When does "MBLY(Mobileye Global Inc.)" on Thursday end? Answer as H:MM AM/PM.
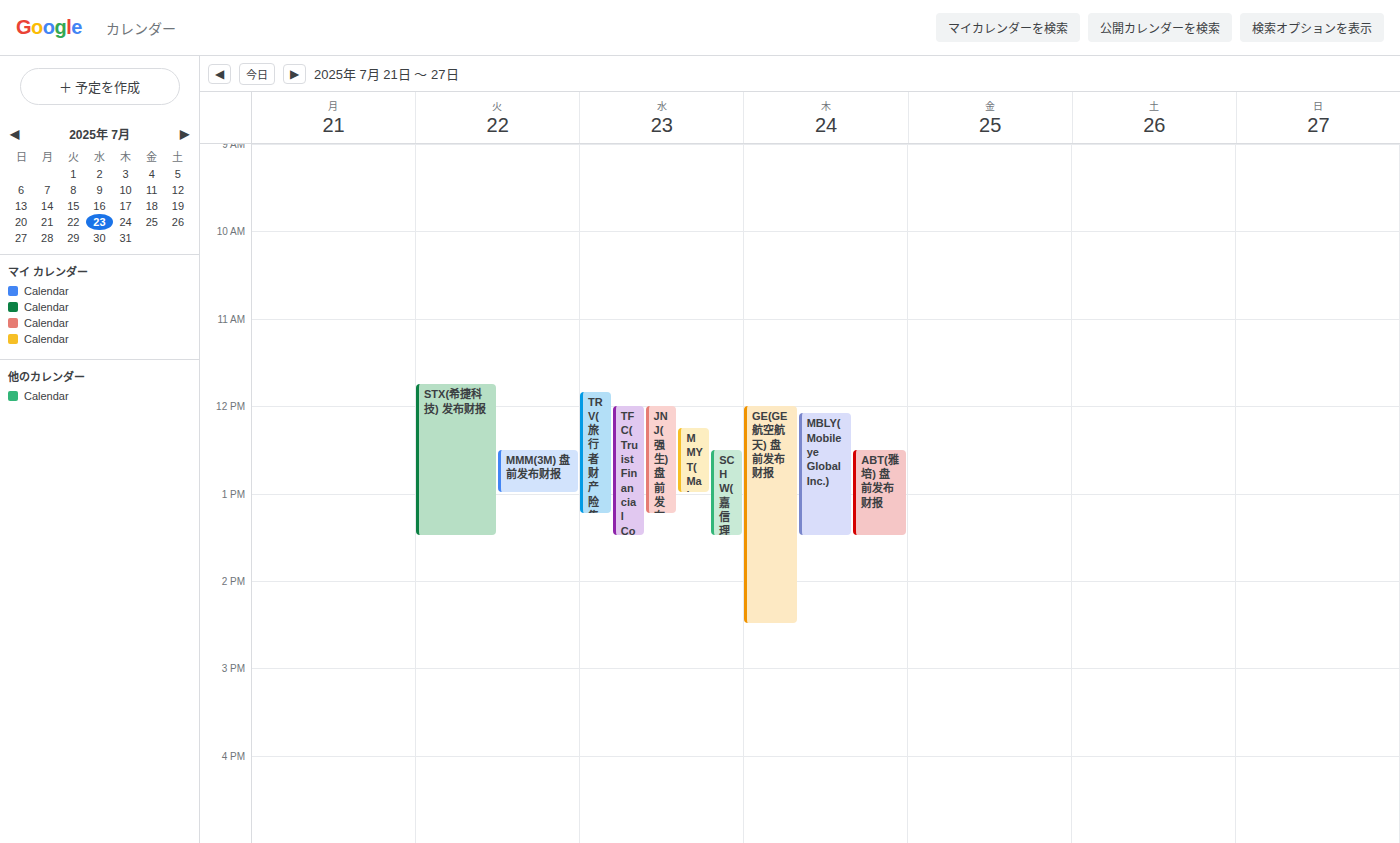
1:30 PM